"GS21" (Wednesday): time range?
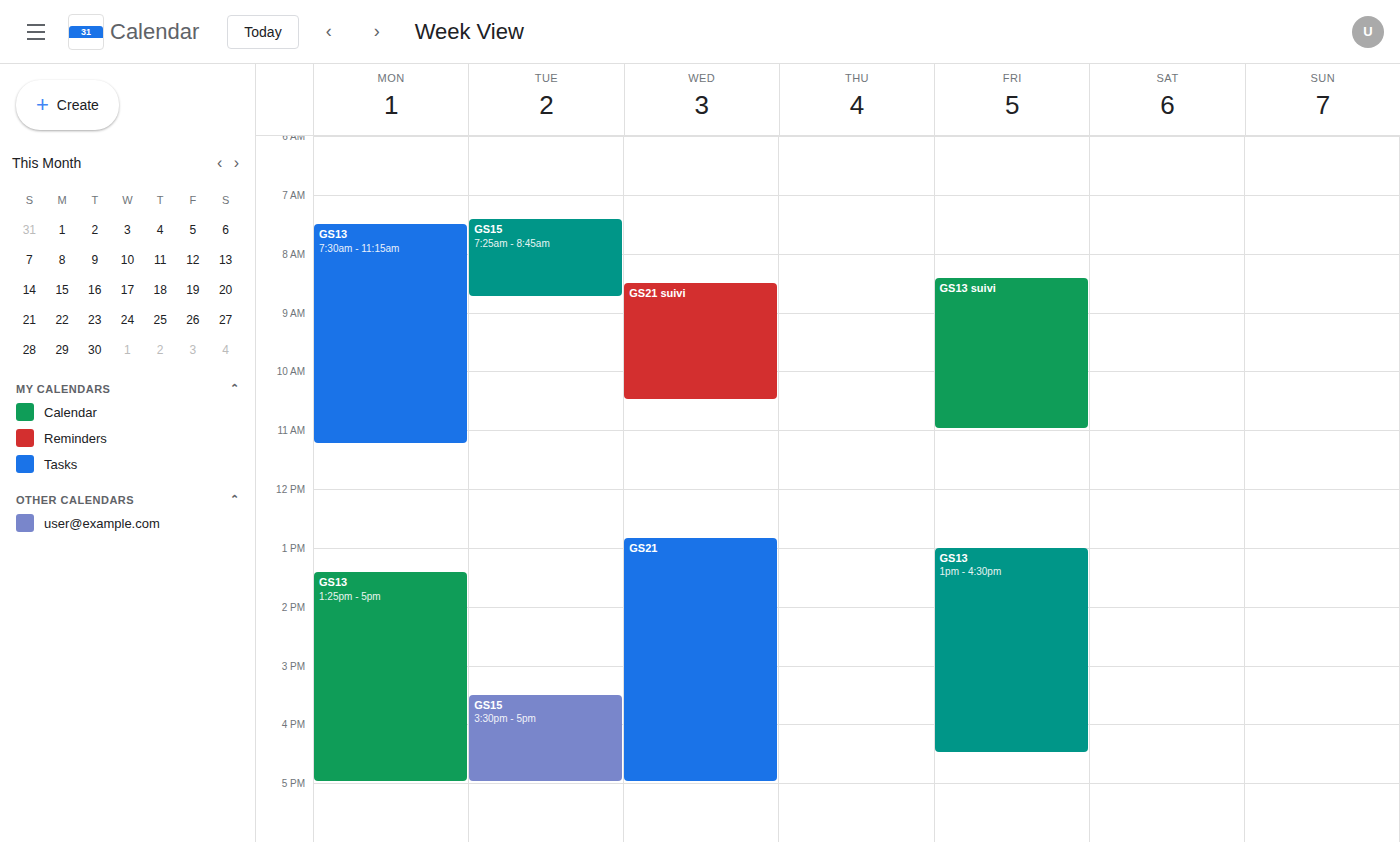
12:50 to 17:00